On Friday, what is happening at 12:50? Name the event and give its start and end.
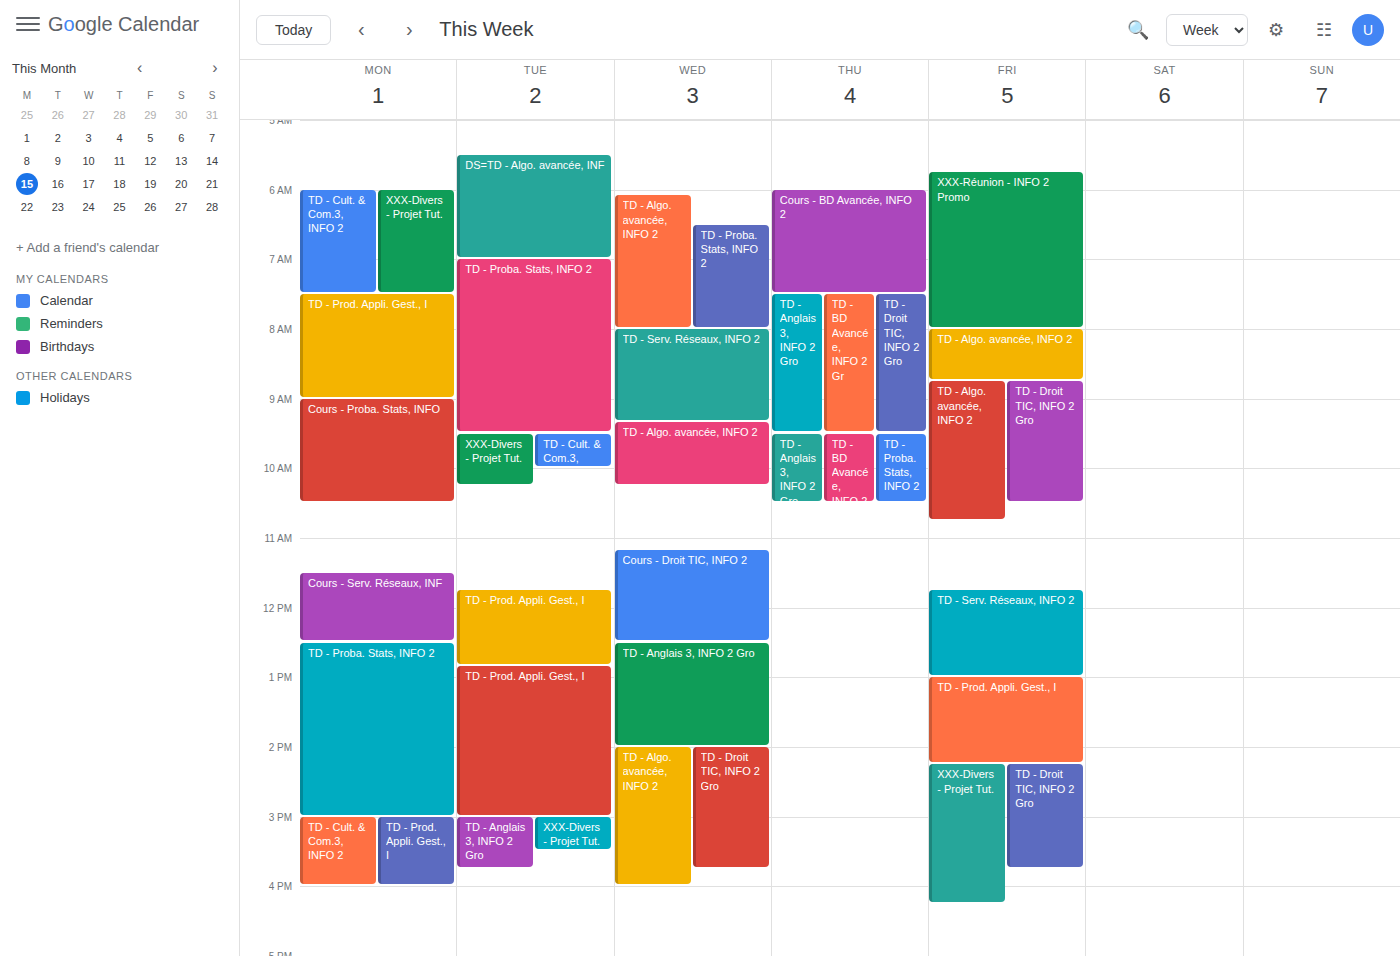
"TD - Serv. Réseaux, INFO 2", 11:45 to 13:00